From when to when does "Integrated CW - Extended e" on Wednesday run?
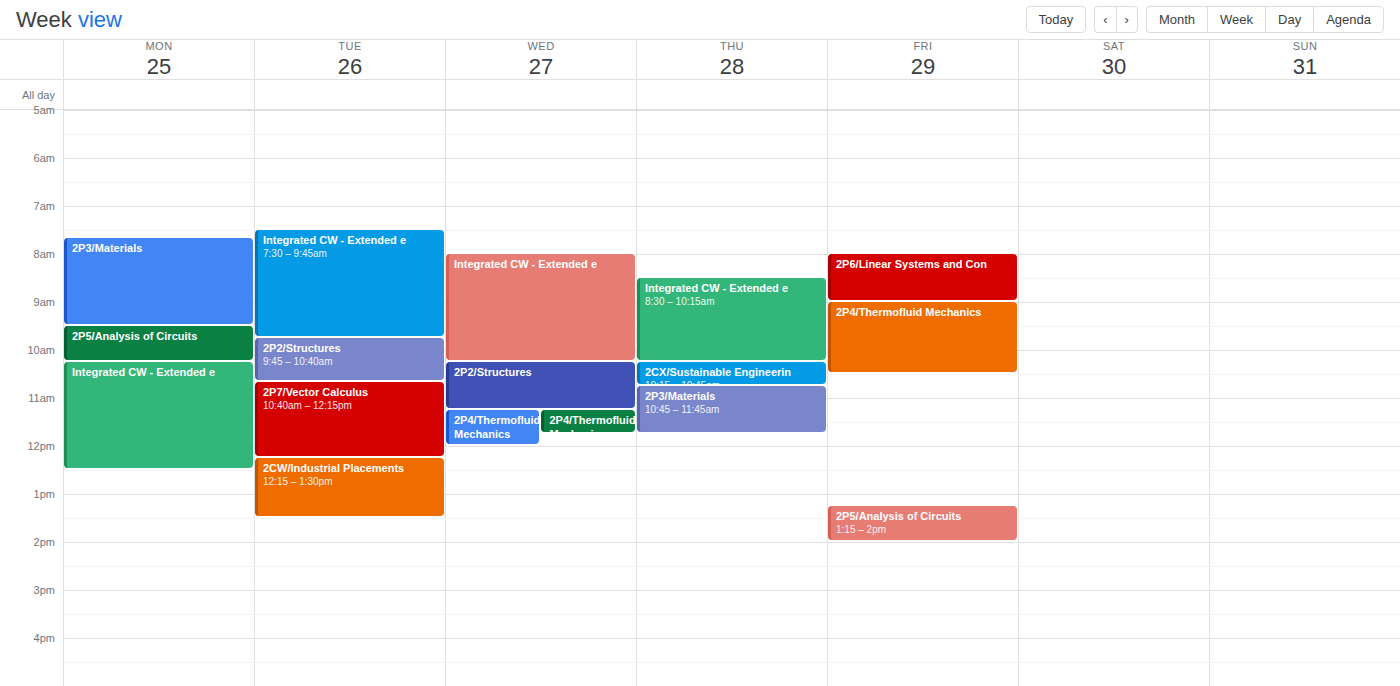
8:00 AM to 10:15 AM